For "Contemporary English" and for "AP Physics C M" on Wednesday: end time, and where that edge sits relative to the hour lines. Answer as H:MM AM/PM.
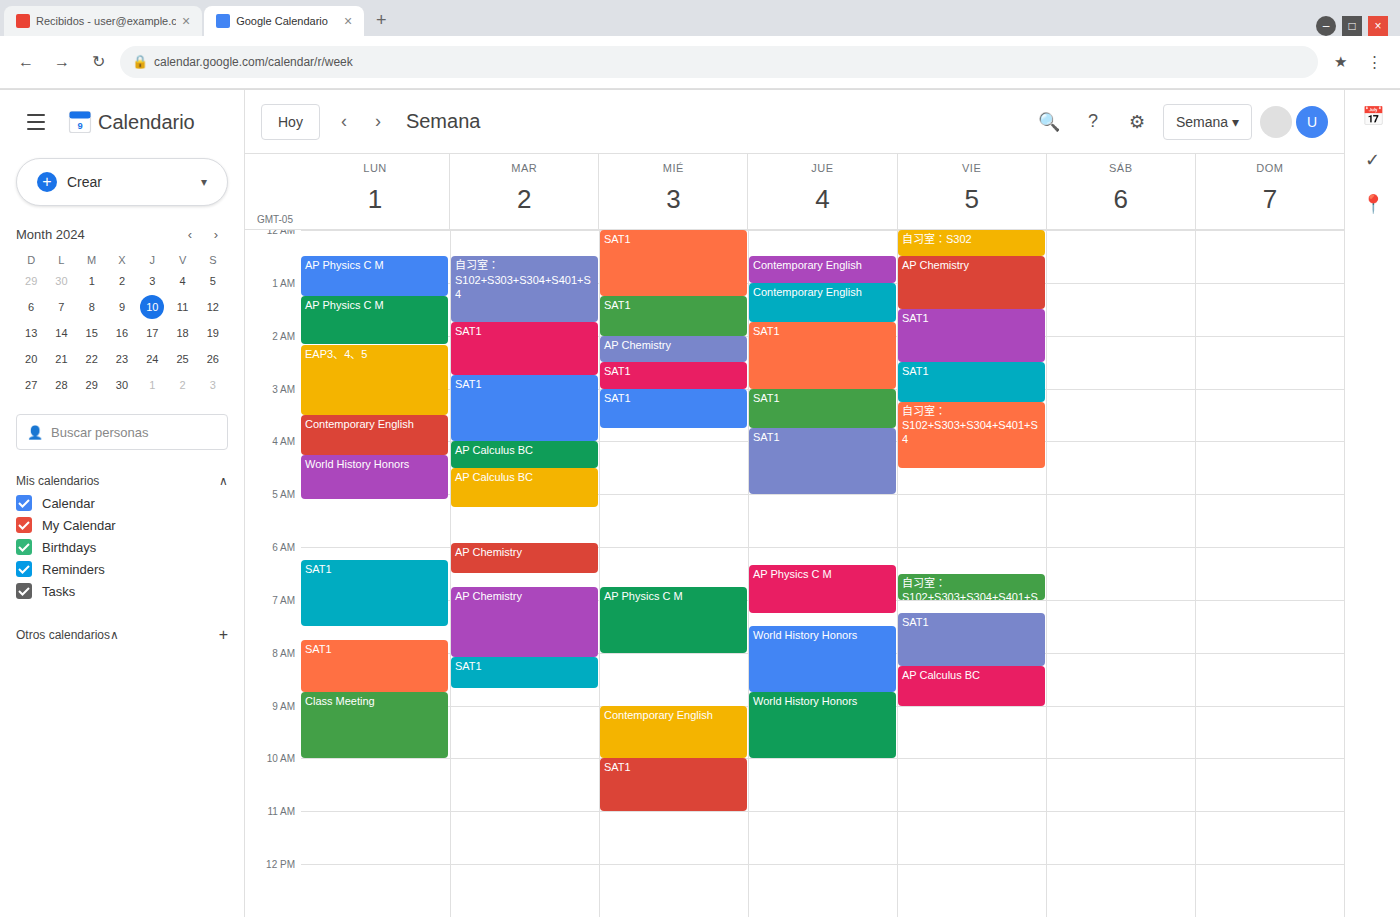
"Contemporary English": 10:00 AM, exactly on the 10 AM line. "AP Physics C M": 8:00 AM, exactly on the 8 AM line.